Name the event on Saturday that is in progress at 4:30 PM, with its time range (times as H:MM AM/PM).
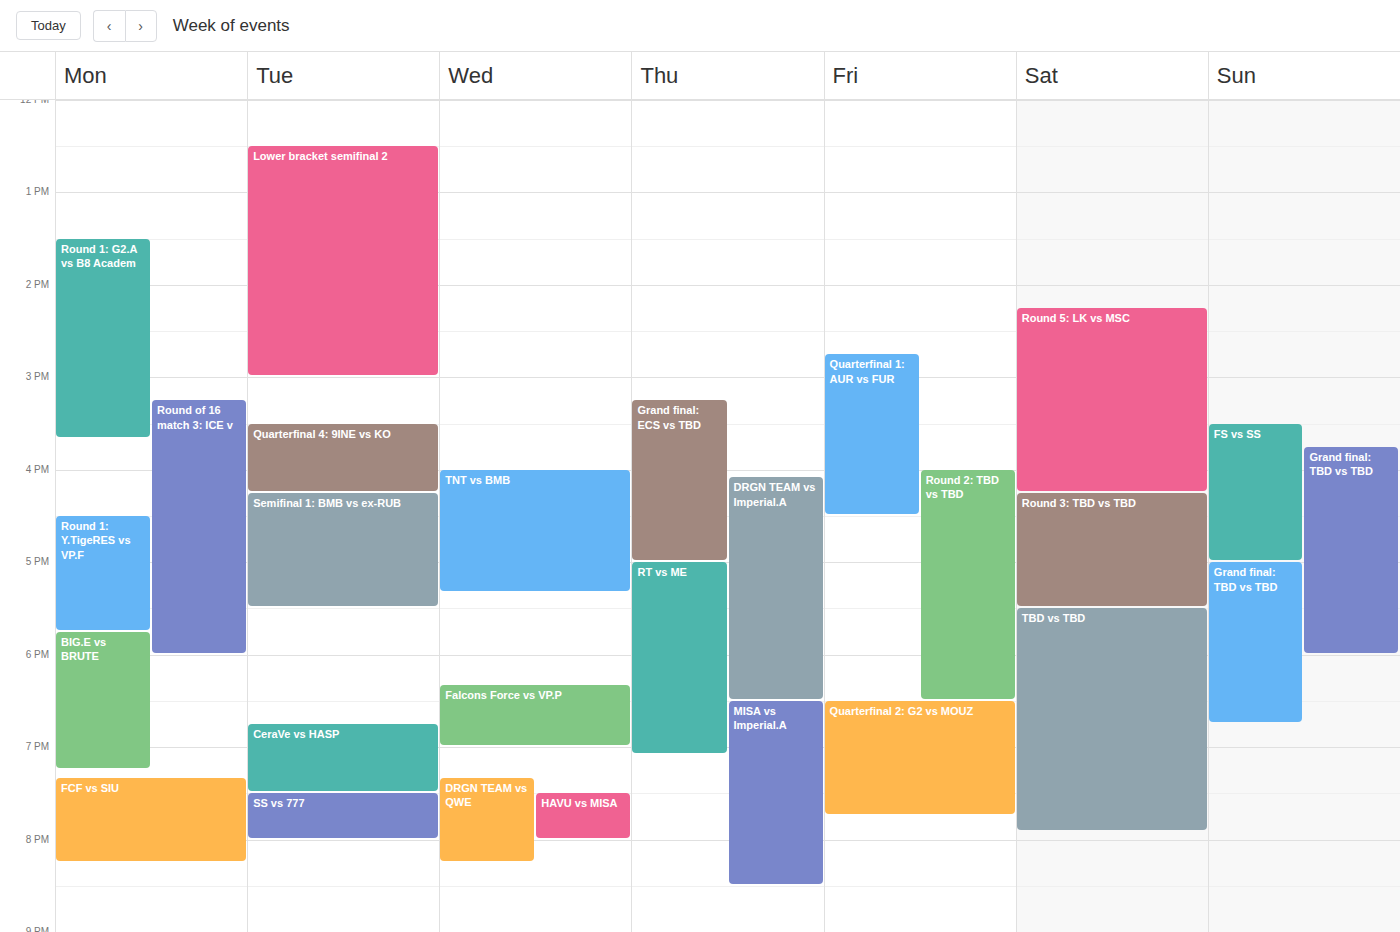
"Round 3: TBD vs TBD", 4:15 PM to 5:30 PM